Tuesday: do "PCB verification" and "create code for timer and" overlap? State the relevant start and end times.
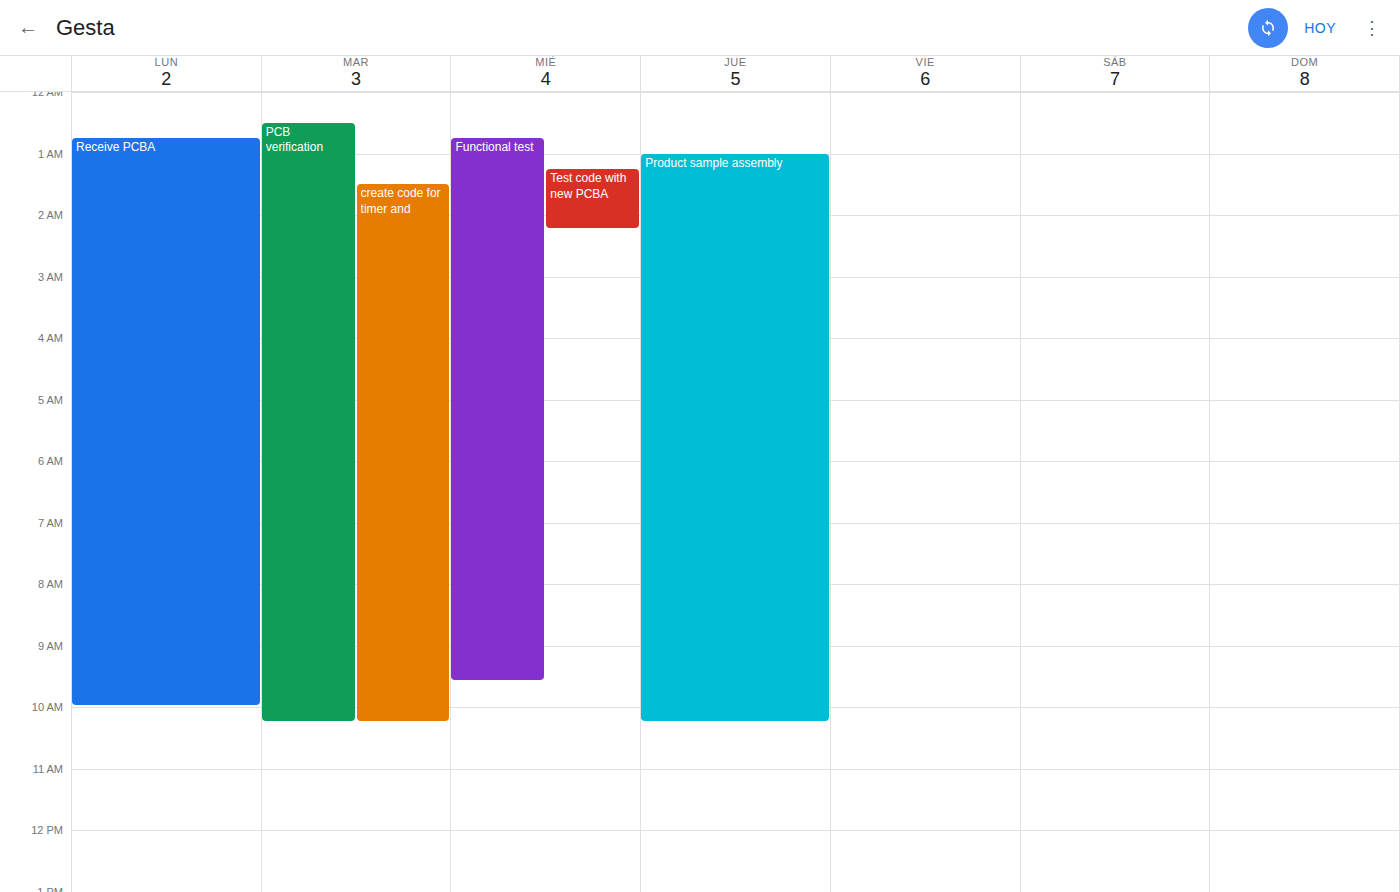
"create code for timer and" starts at 01:30, before "PCB verification" ends at 10:15 -- they overlap.